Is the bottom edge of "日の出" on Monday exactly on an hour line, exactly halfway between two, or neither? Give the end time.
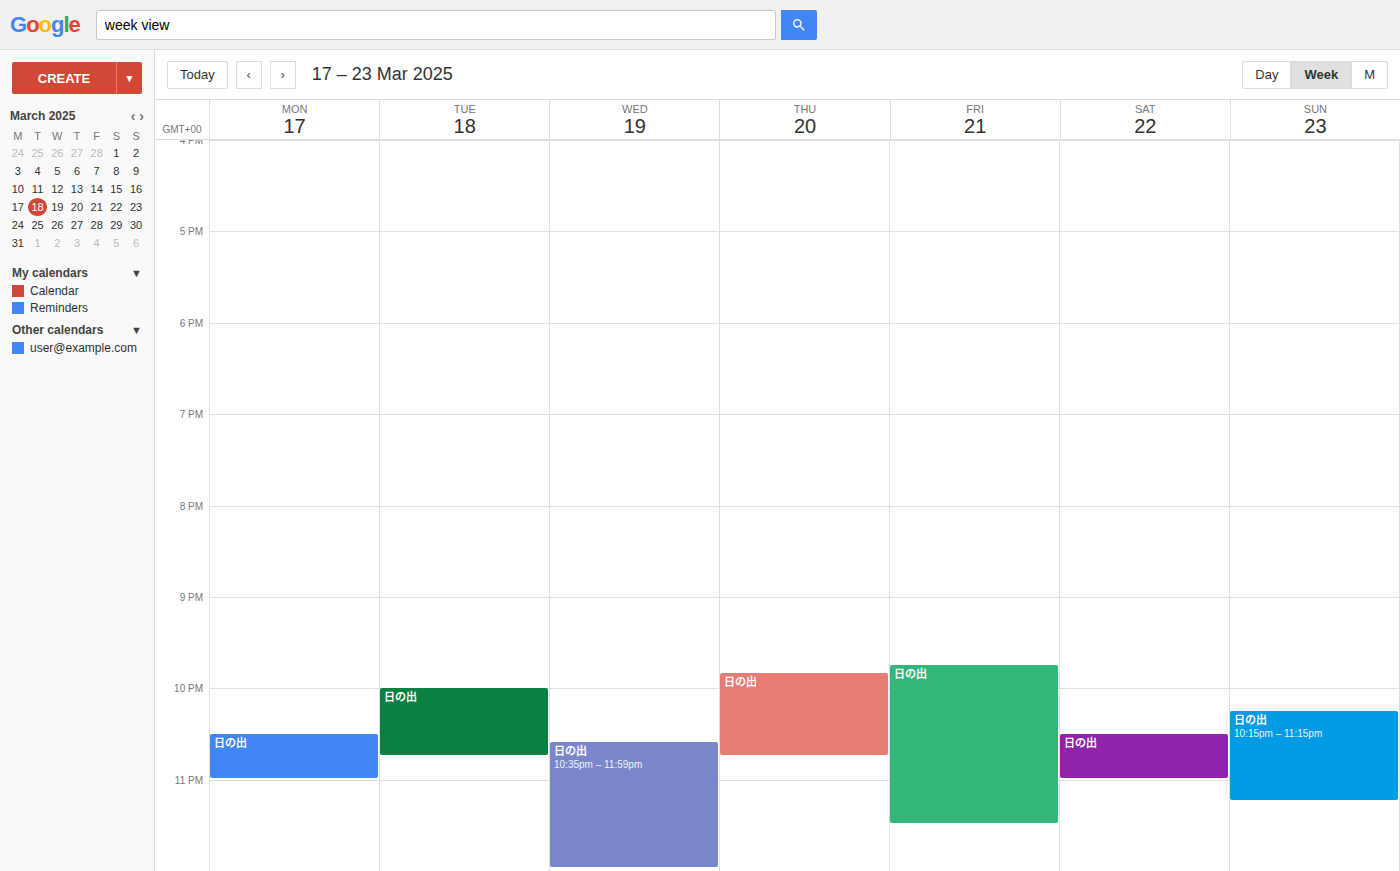
23:00 -- exactly on the 23:00 line.